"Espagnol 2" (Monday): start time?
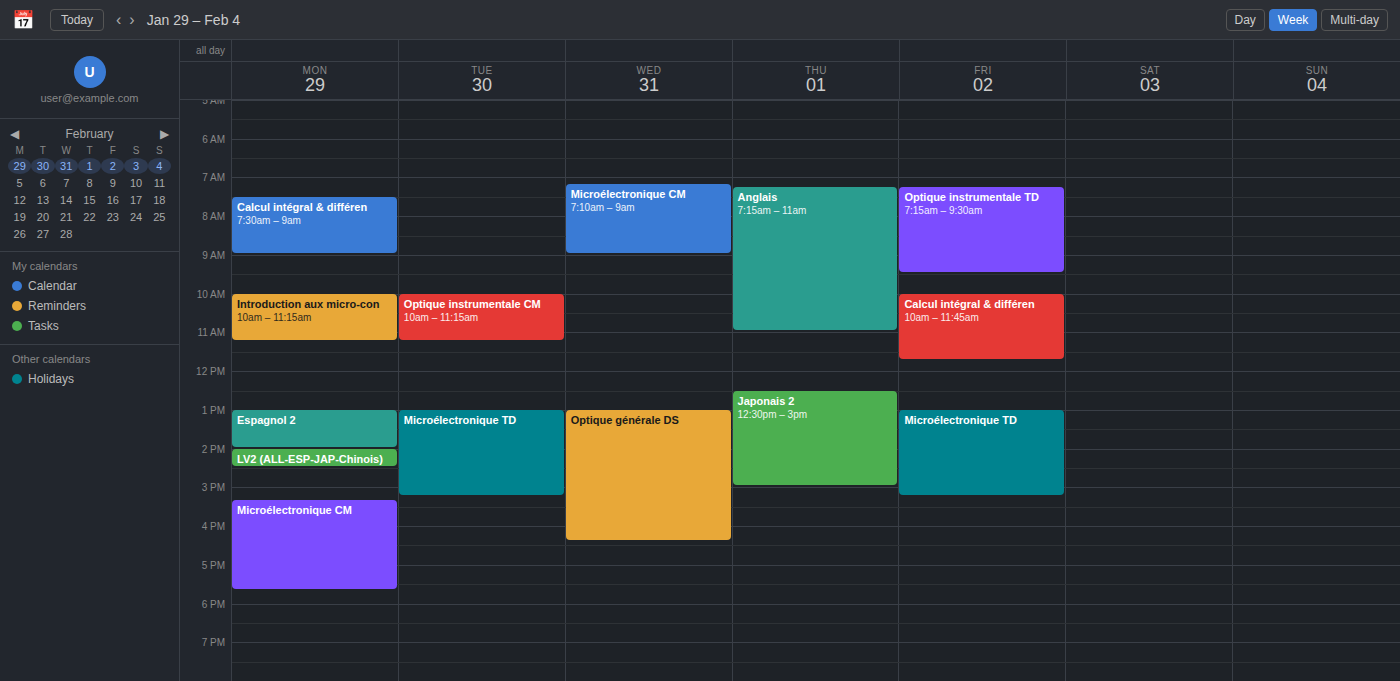
1:00 PM